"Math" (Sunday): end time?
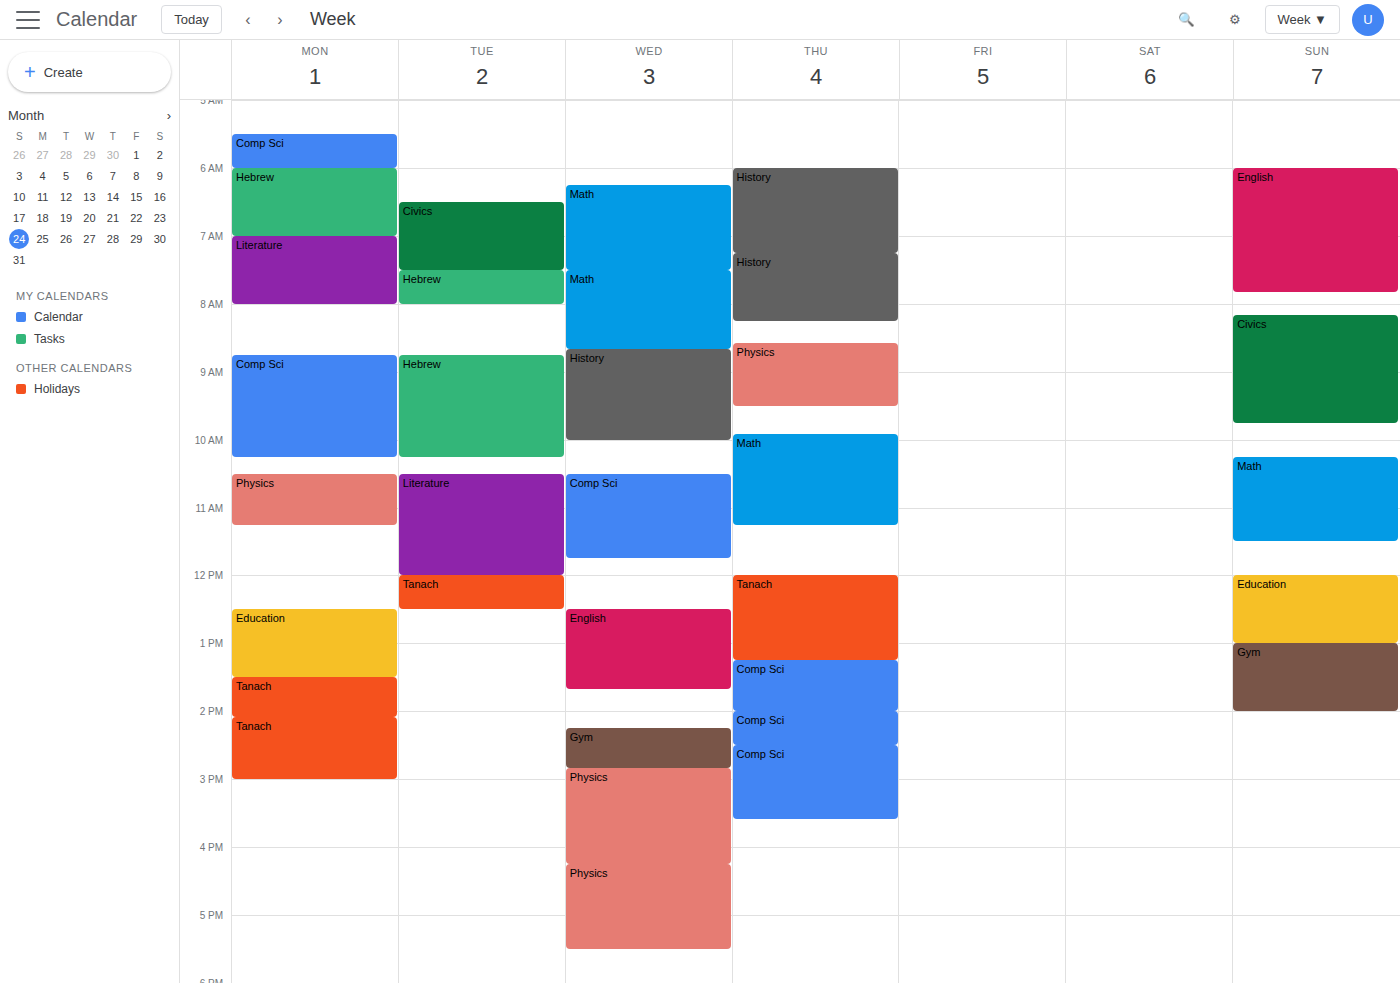
11:30 AM